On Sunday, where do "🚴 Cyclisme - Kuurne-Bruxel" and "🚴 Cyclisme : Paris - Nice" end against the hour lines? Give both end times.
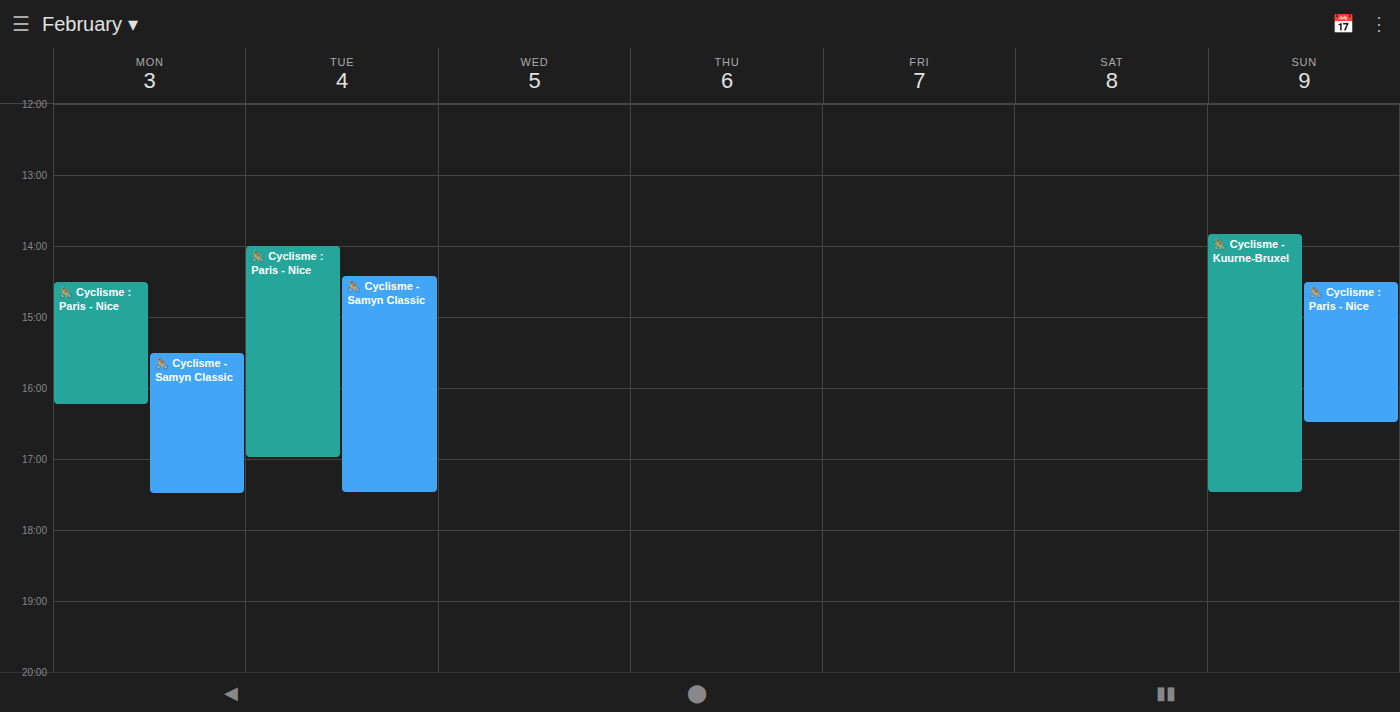
"🚴 Cyclisme - Kuurne-Bruxel": 17:30, halfway between the 17:00 and 18:00 lines. "🚴 Cyclisme : Paris - Nice": 16:30, halfway between the 16:00 and 17:00 lines.